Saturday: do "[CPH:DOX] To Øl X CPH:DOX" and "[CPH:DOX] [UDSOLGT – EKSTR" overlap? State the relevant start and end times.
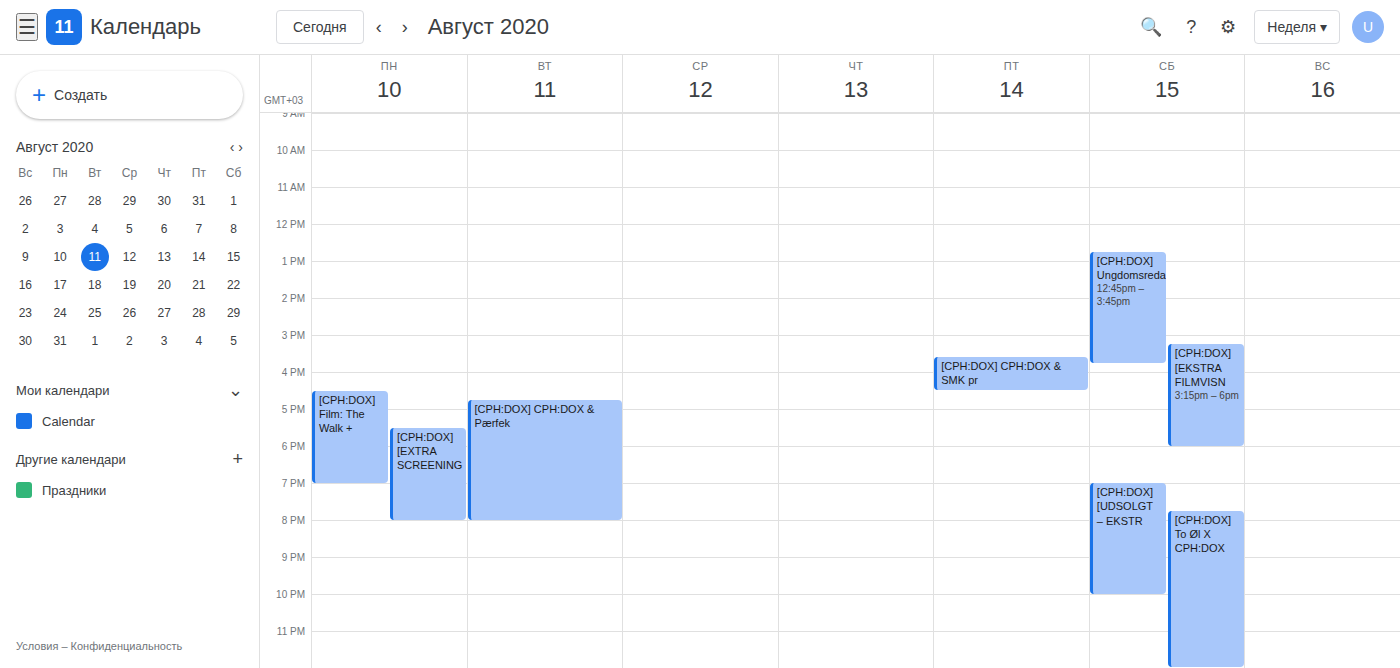
"[CPH:DOX] To Øl X CPH:DOX" starts at 7:45 PM, before "[CPH:DOX] [UDSOLGT – EKSTR" ends at 10:00 PM -- they overlap.